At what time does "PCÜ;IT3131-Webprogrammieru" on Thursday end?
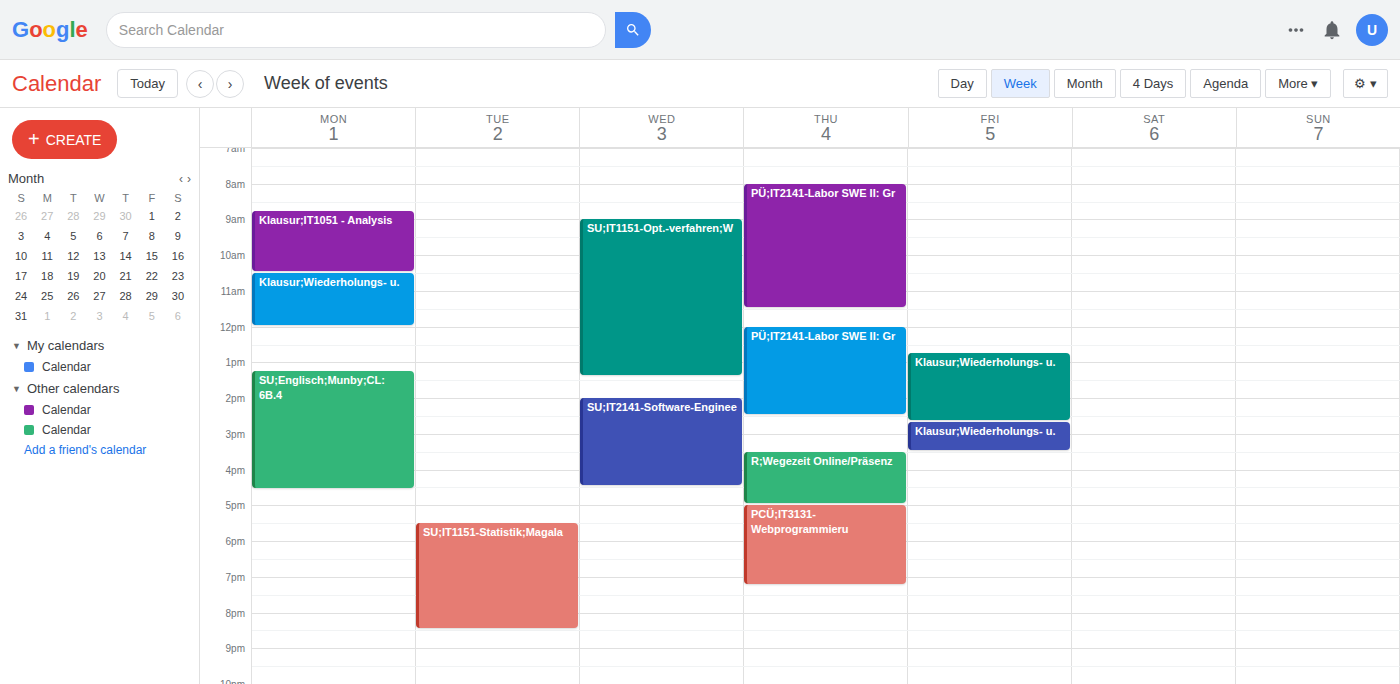
7:15 PM